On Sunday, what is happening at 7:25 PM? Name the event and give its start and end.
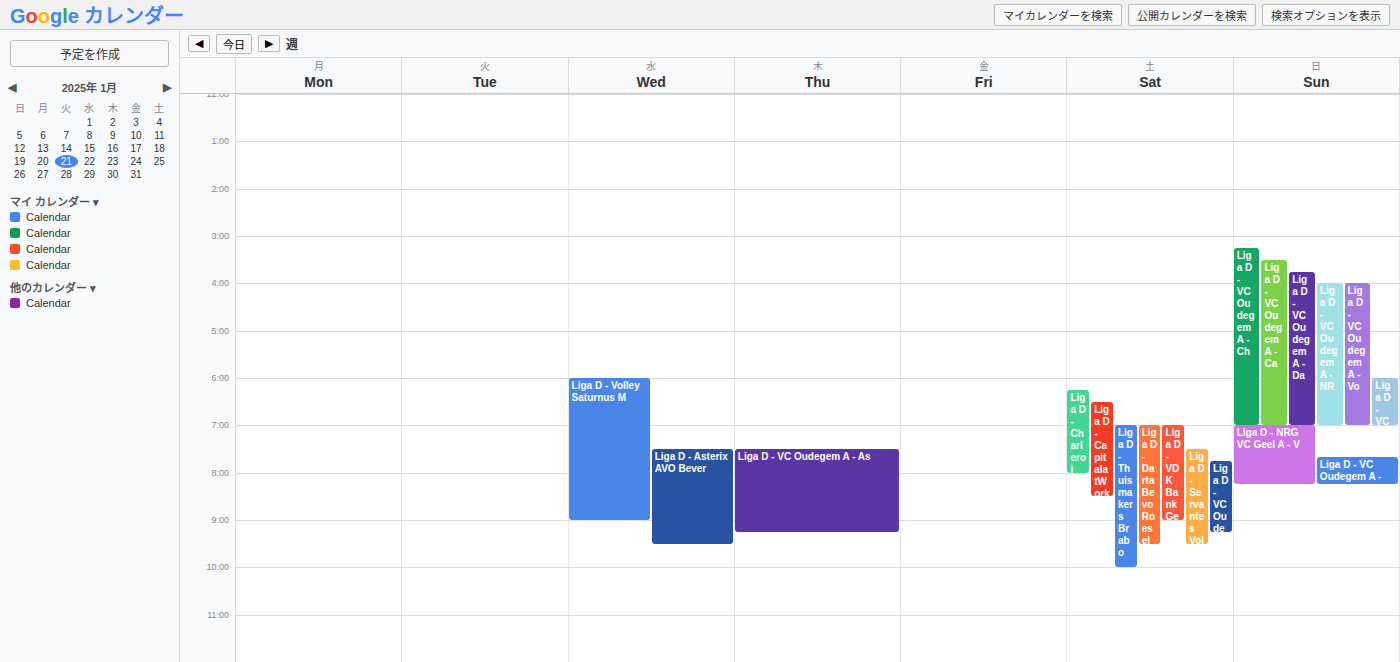
"Liga D - NRG VC Geel A - V", 7:00 PM to 8:15 PM